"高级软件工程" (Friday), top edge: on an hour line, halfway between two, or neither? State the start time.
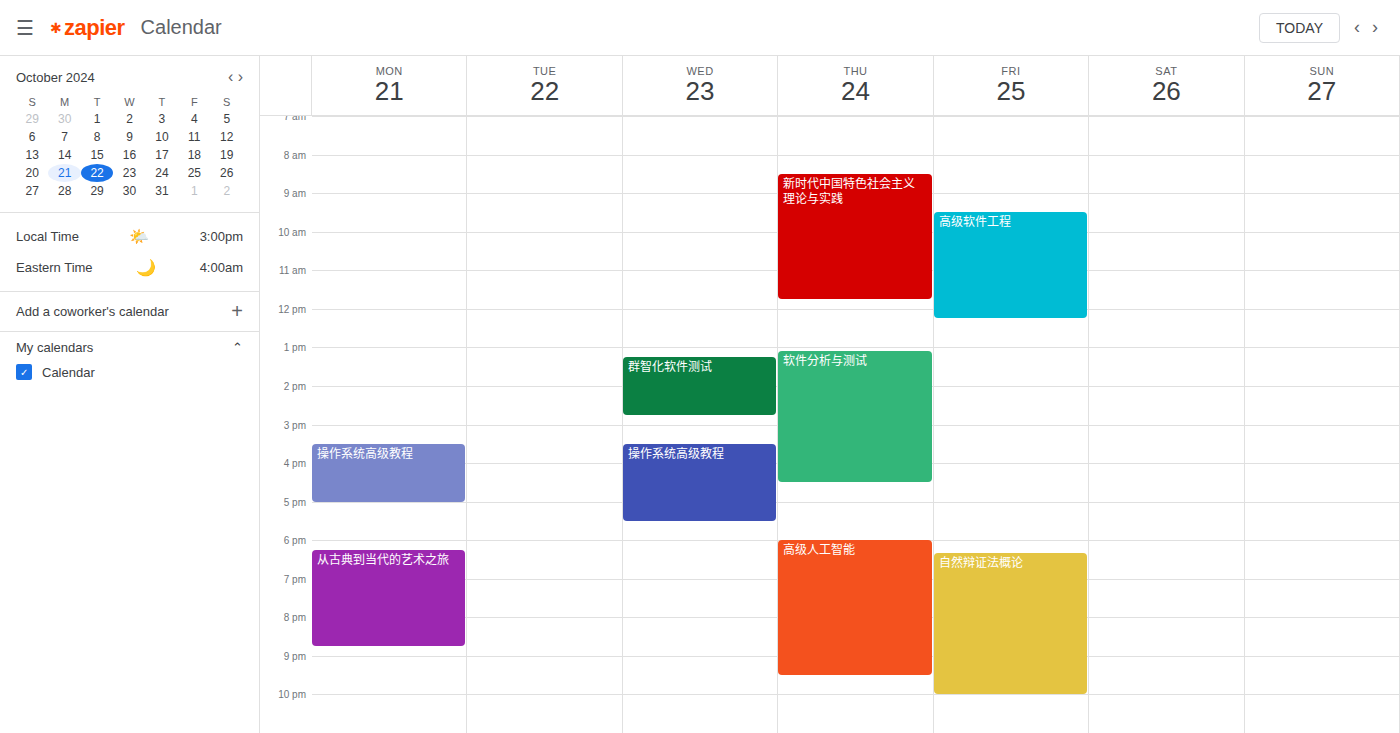
9:30 AM -- halfway between the 9 AM and 10 AM lines.